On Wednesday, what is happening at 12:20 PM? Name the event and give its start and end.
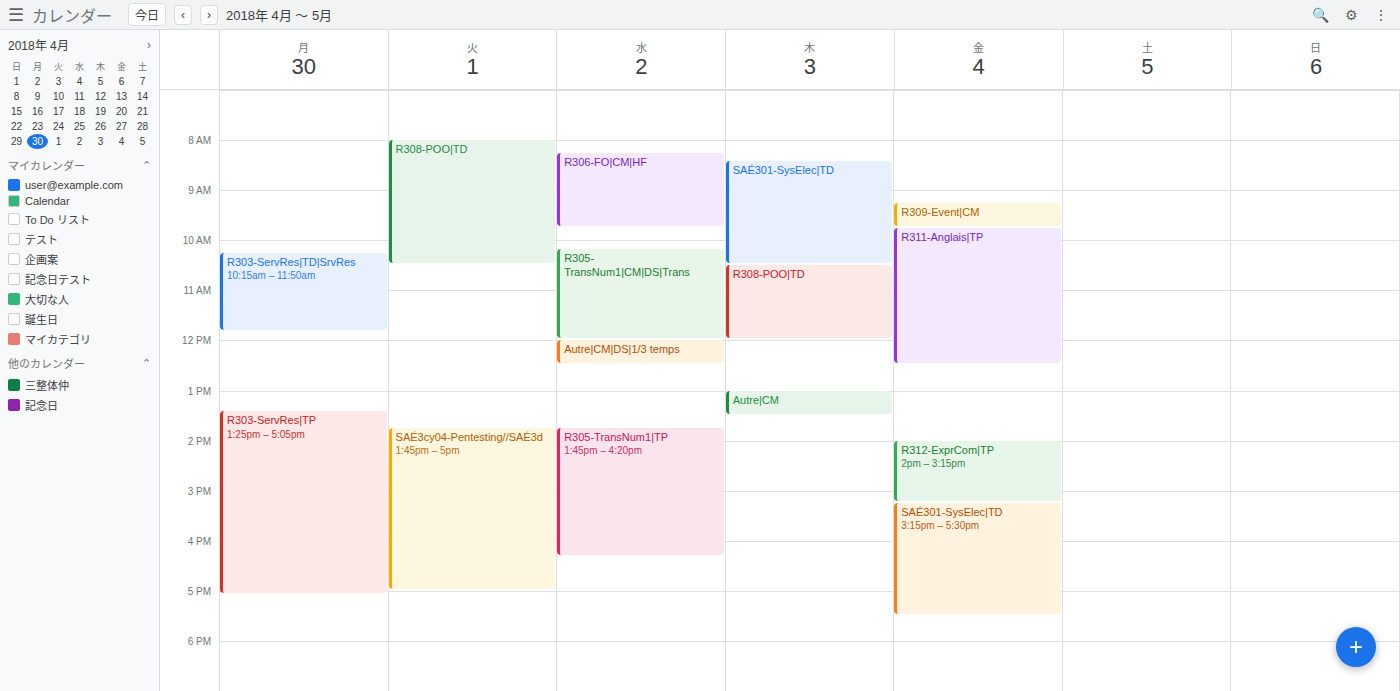
"Autre|CM|DS|1/3 temps", 12:00 PM to 12:30 PM